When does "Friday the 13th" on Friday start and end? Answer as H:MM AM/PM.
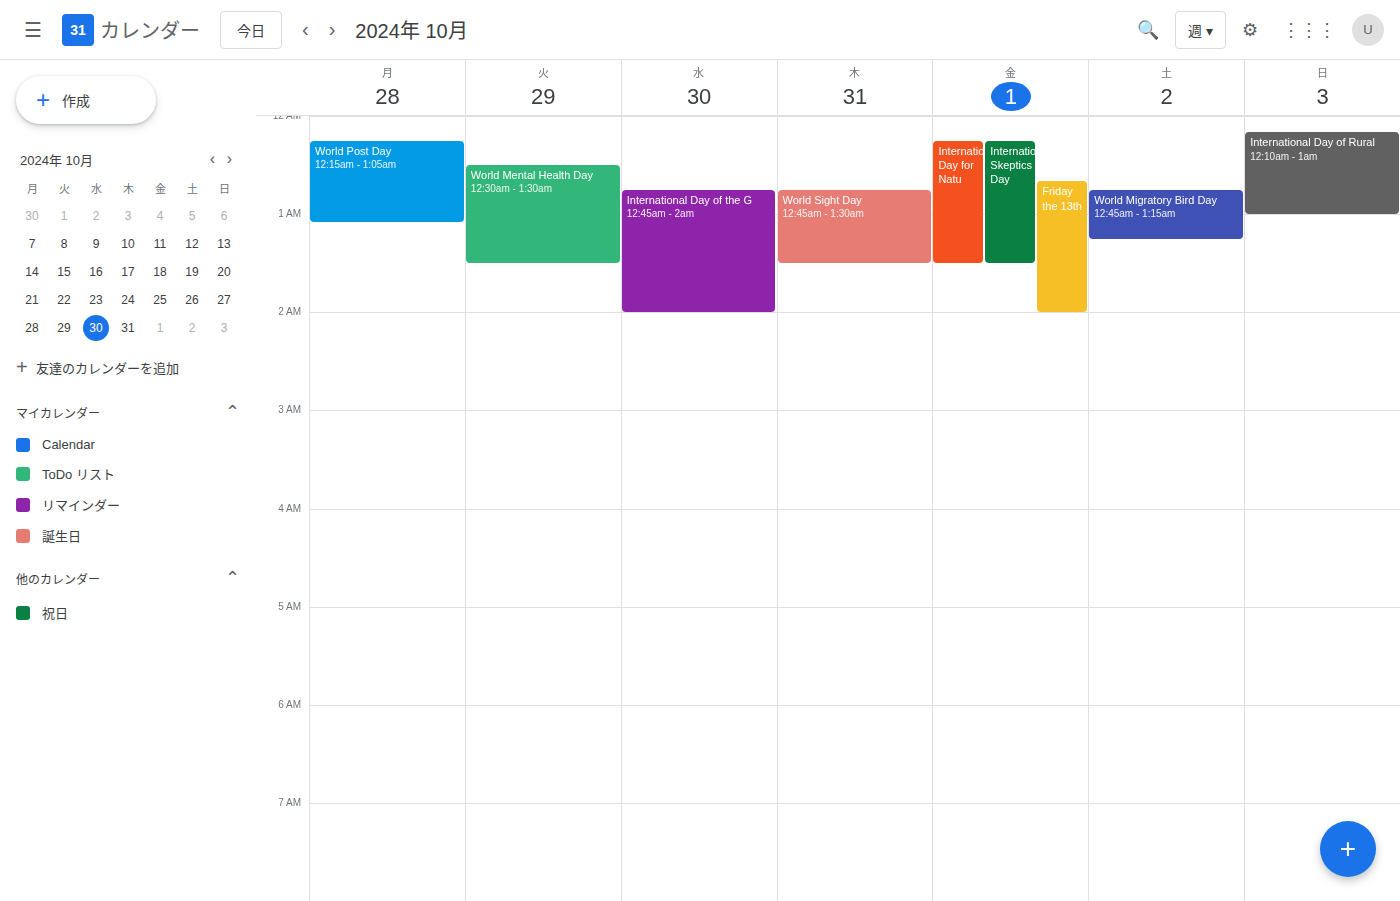
12:40 AM to 2:00 AM